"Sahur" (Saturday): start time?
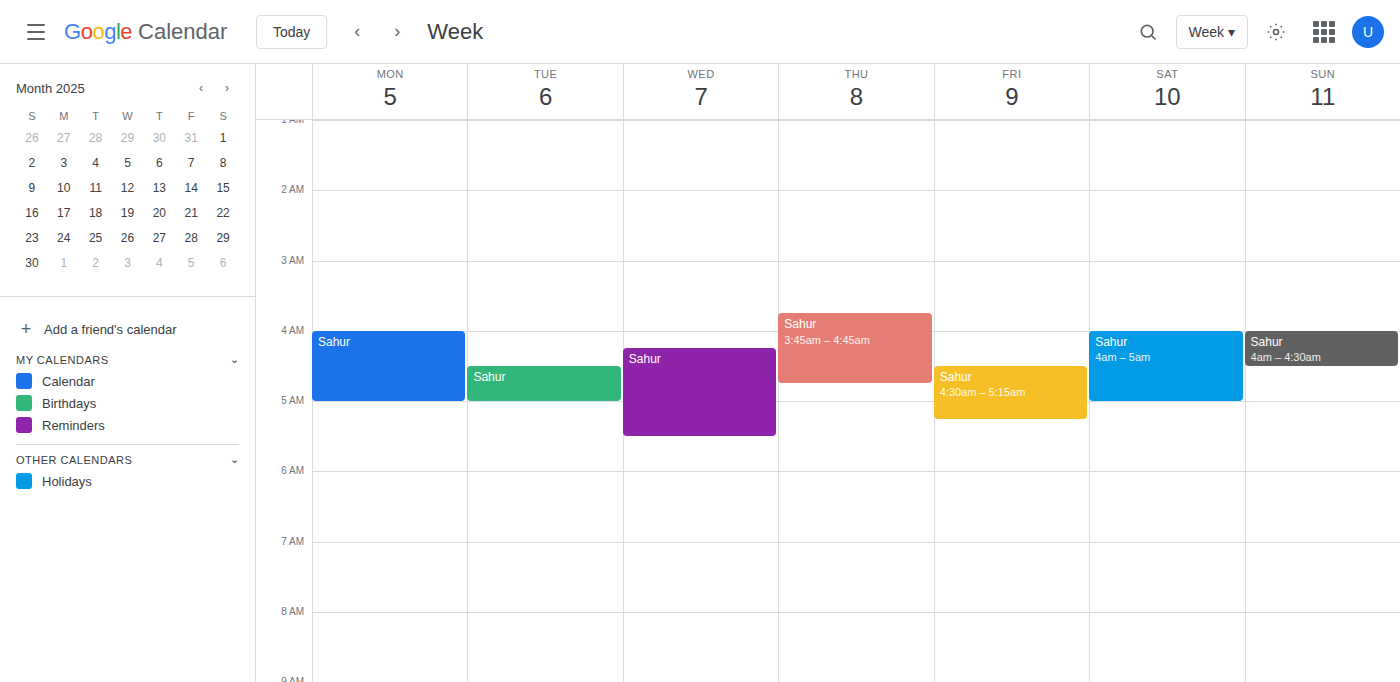
4:00 AM